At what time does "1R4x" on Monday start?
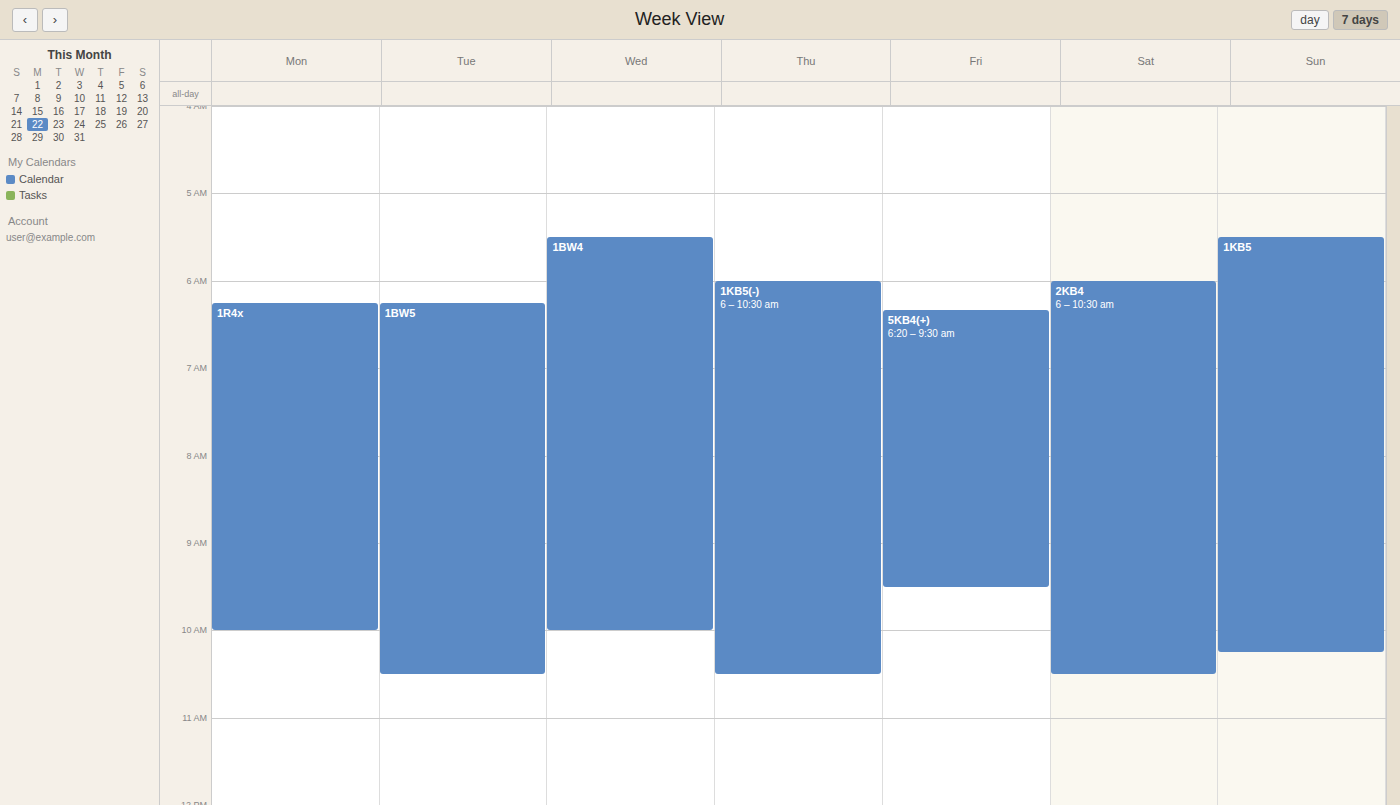
6:15 AM